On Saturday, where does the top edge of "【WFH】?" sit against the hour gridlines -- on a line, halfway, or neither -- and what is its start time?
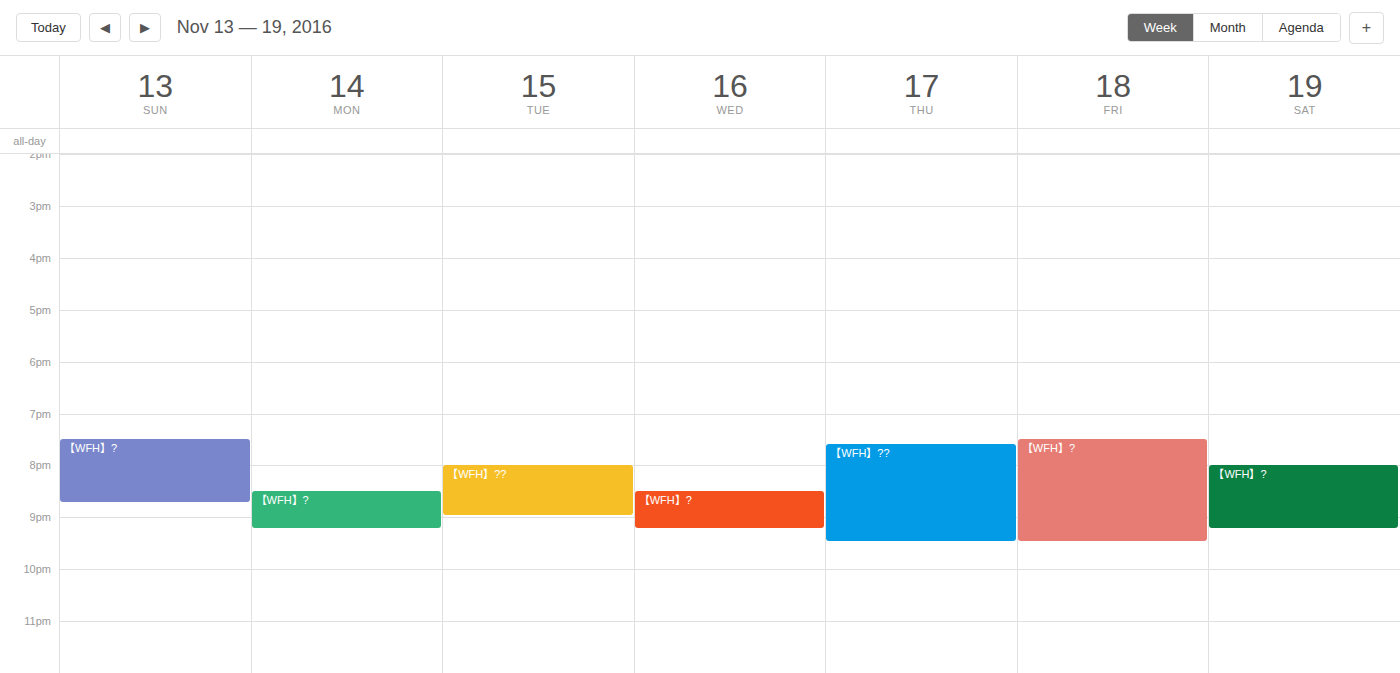
8:00 PM -- exactly on the 8 PM line.